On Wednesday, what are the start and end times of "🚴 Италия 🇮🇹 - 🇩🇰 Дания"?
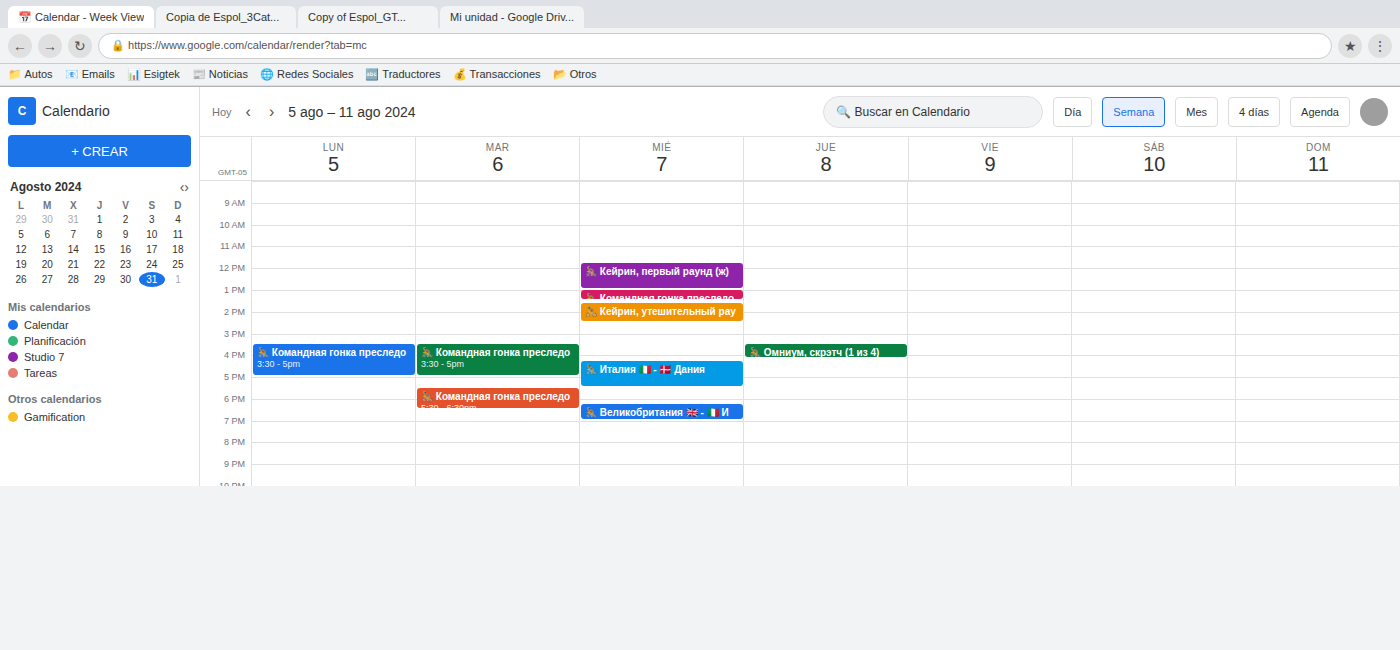
4:15 PM to 5:30 PM